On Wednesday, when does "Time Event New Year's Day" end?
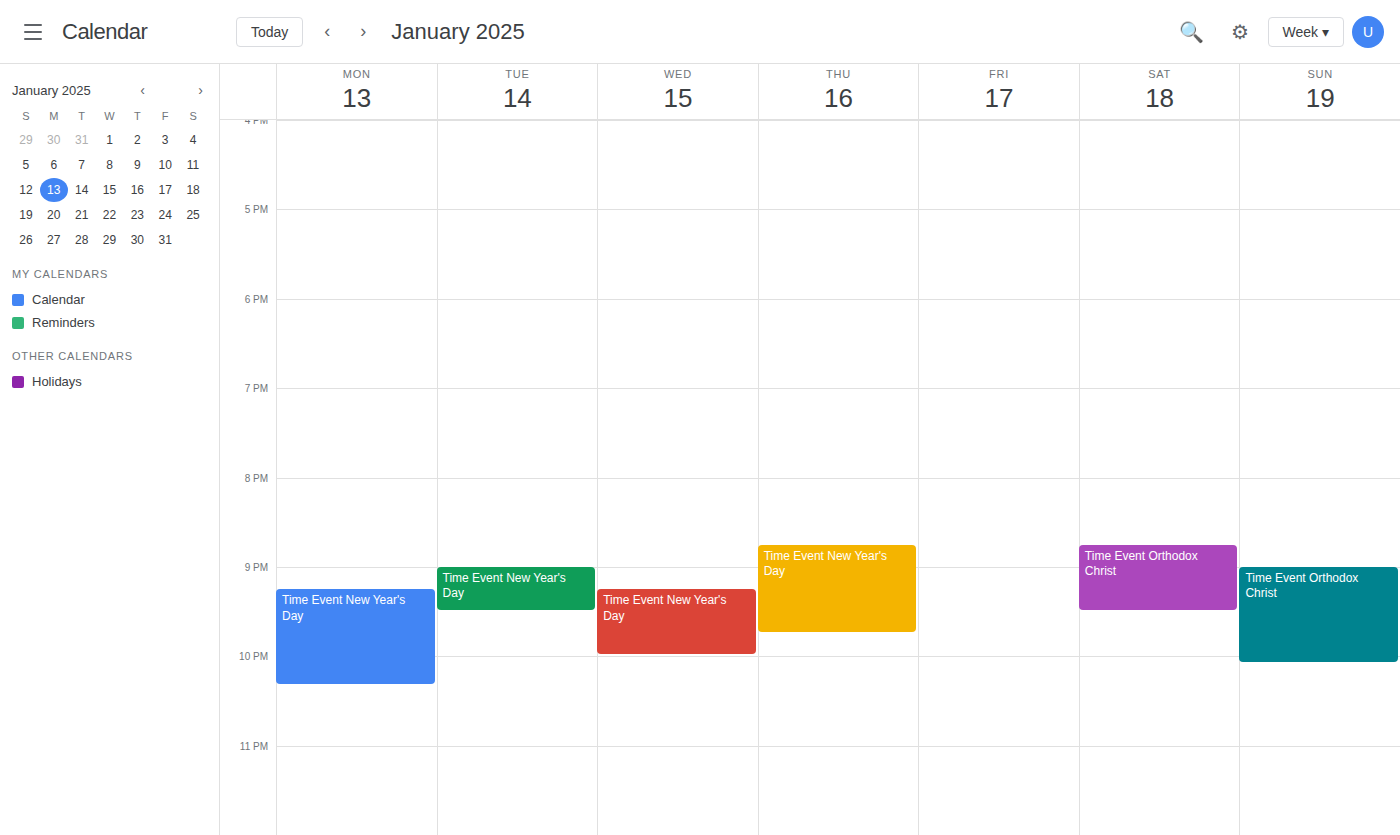
10:00 PM